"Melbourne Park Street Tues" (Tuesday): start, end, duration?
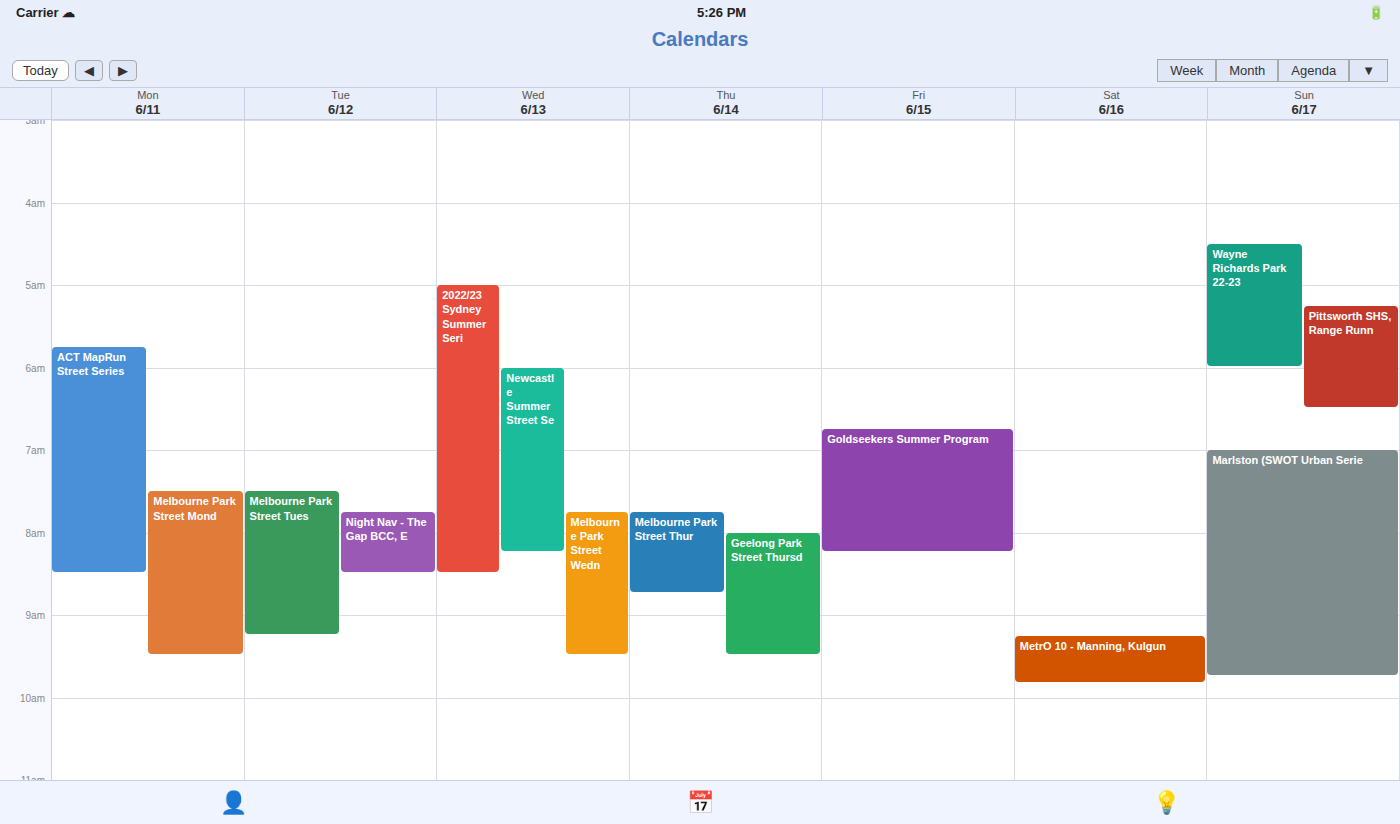
7:30 AM to 9:15 AM, 1 hour 45 minutes